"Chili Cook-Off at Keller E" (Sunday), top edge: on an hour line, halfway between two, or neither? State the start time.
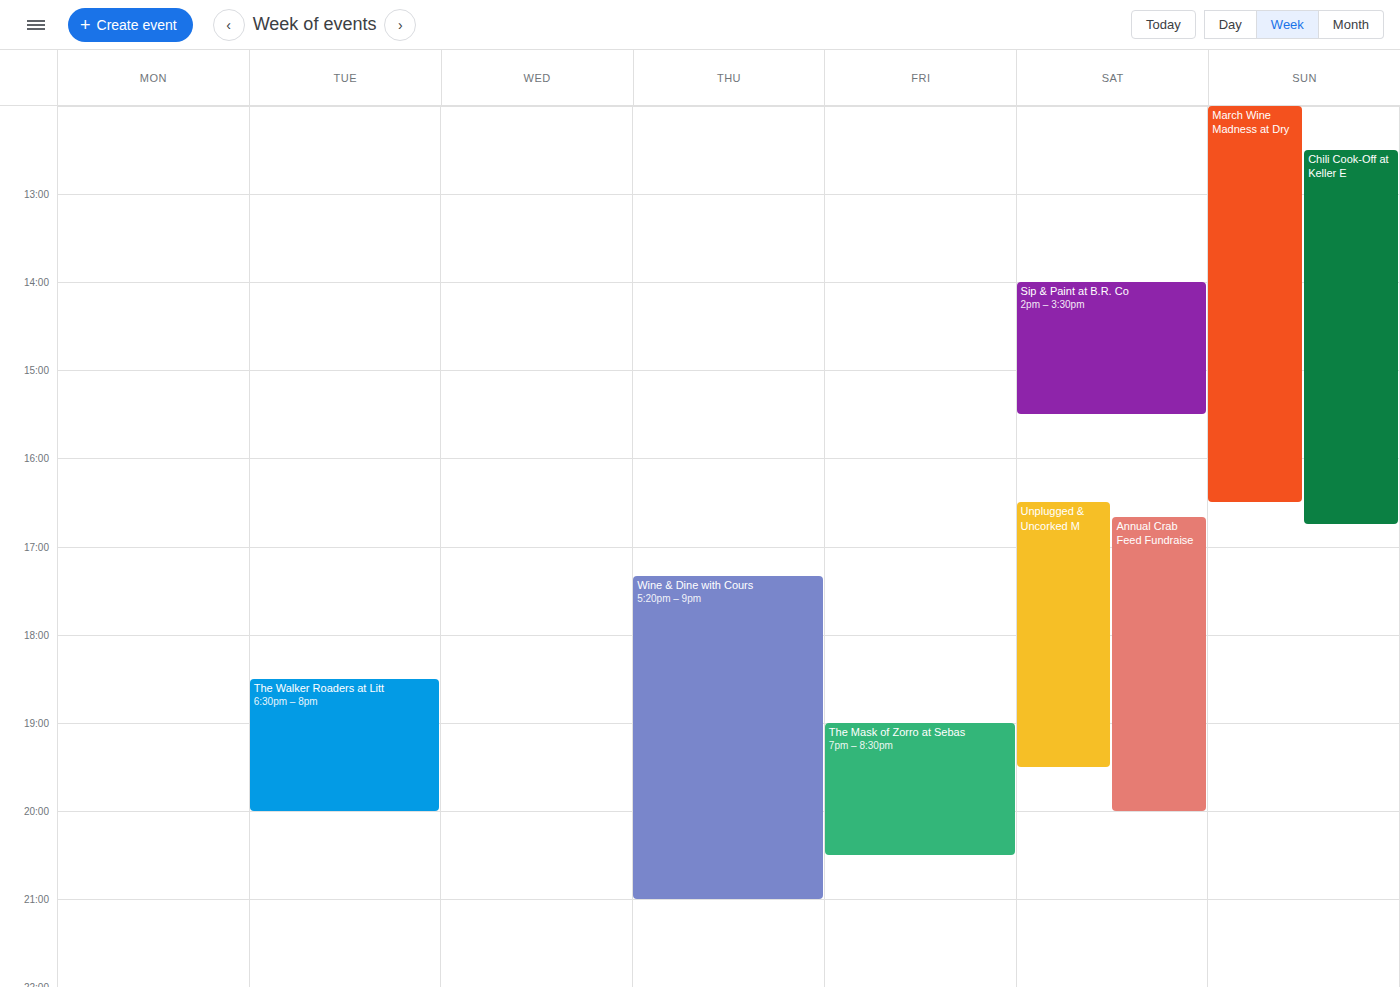
12:30 PM -- halfway between the 12 PM and 1 PM lines.